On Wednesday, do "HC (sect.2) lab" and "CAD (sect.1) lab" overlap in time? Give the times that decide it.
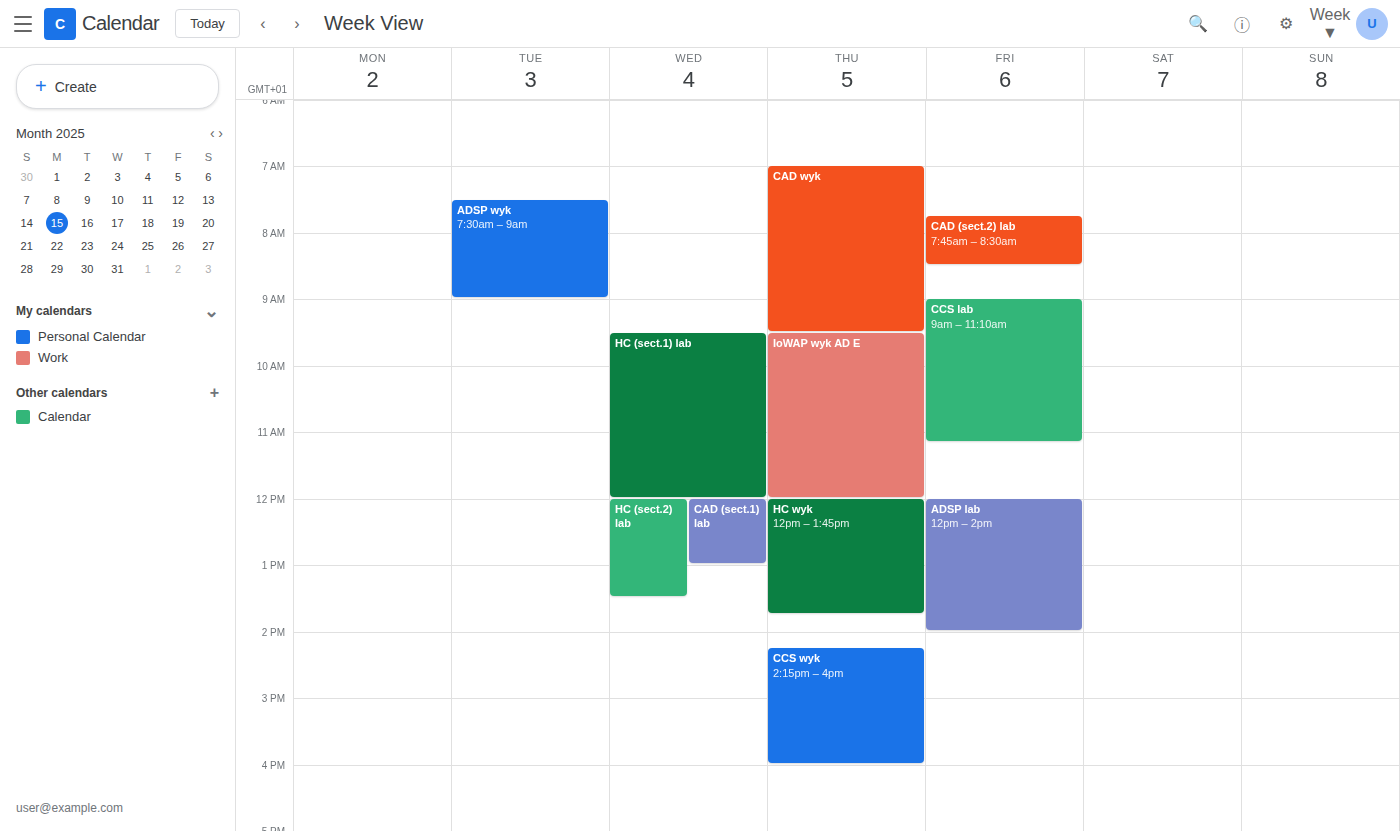
"CAD (sect.1) lab" runs 12:00 PM to 1:00 PM, inside "HC (sect.2) lab" -- they overlap.